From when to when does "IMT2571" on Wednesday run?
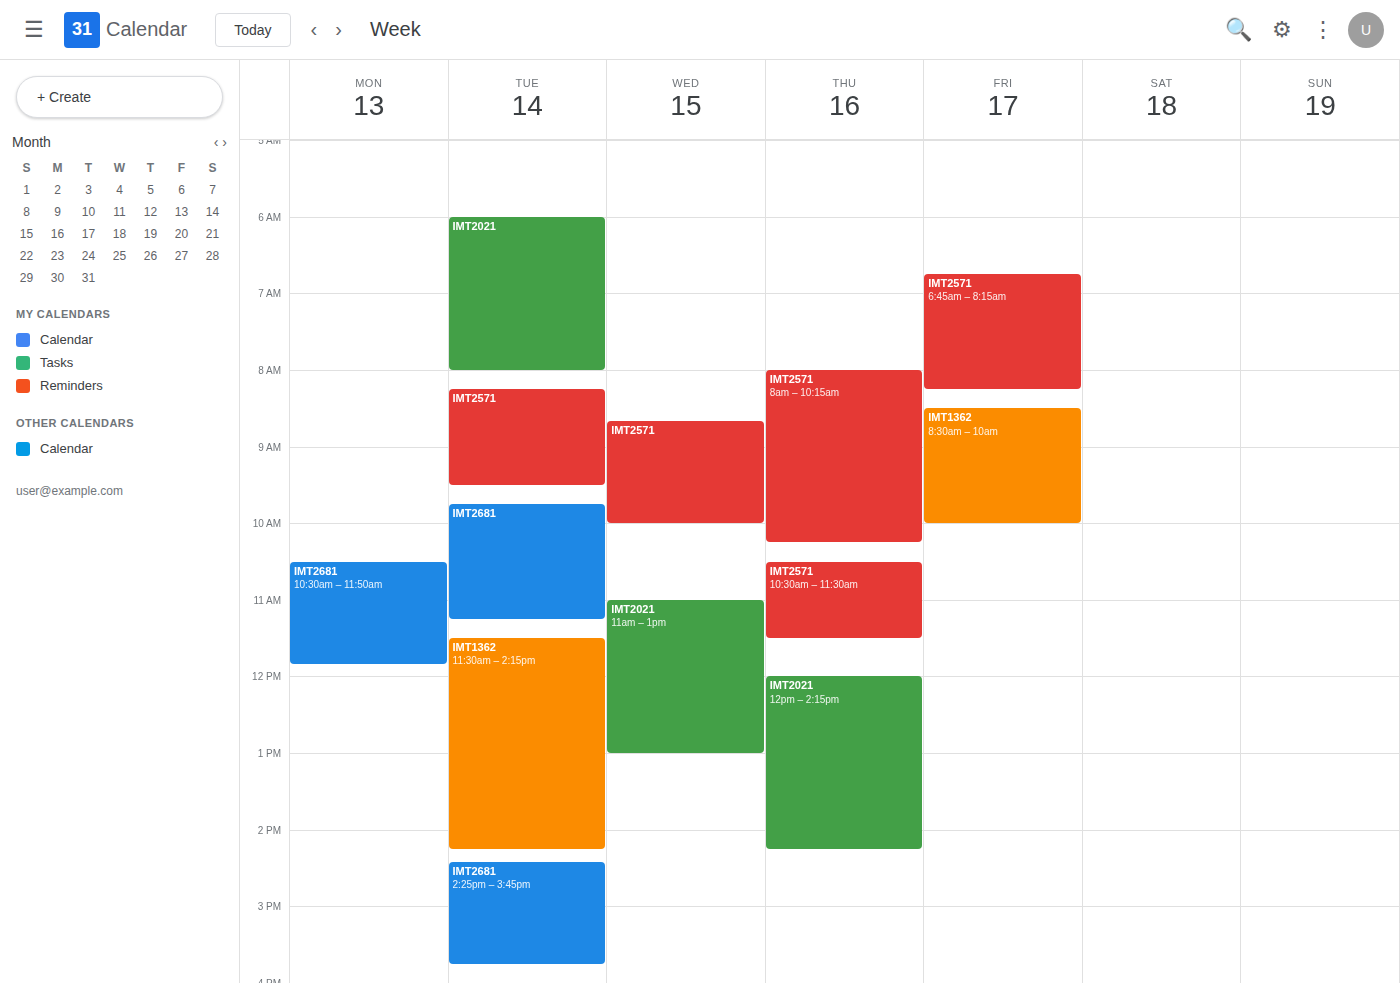
8:40 AM to 10:00 AM